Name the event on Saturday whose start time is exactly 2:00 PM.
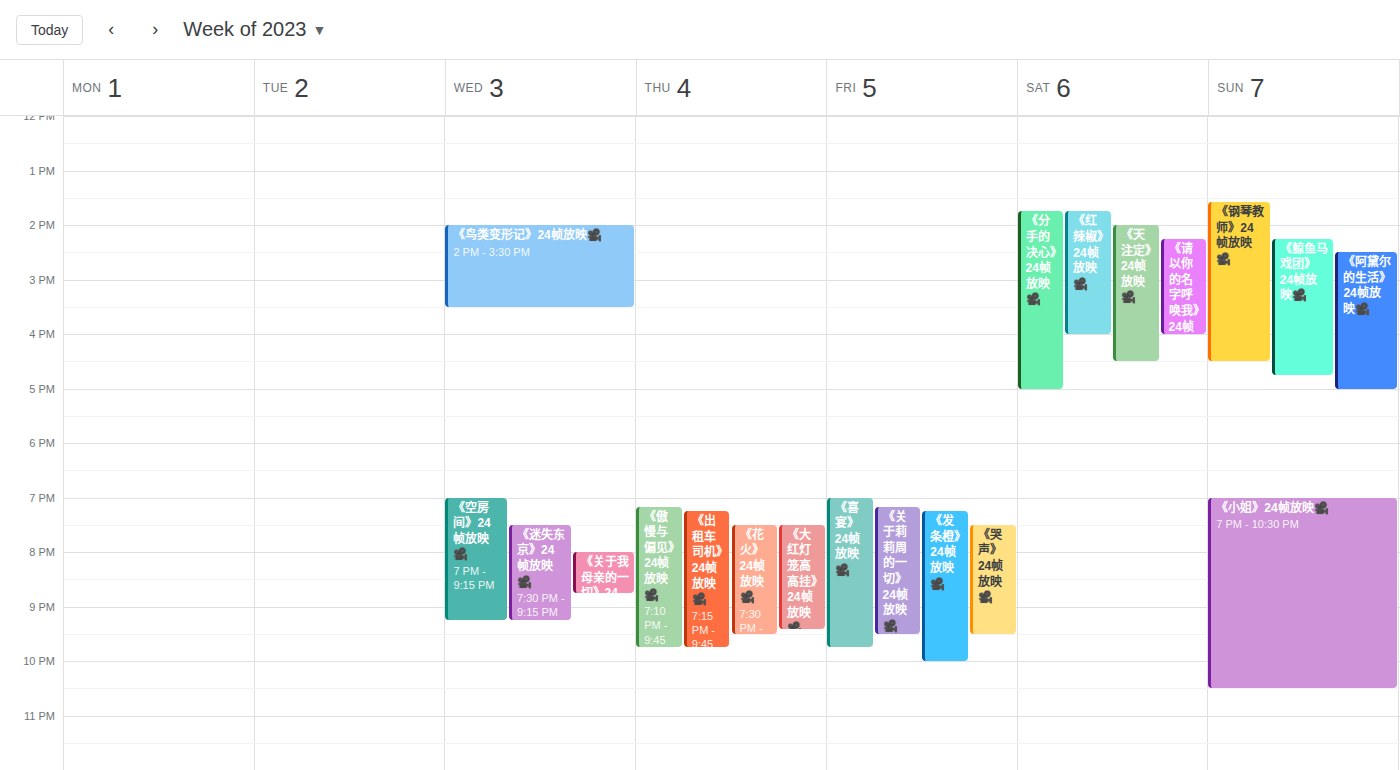
"《天注定》24帧放映🎥"